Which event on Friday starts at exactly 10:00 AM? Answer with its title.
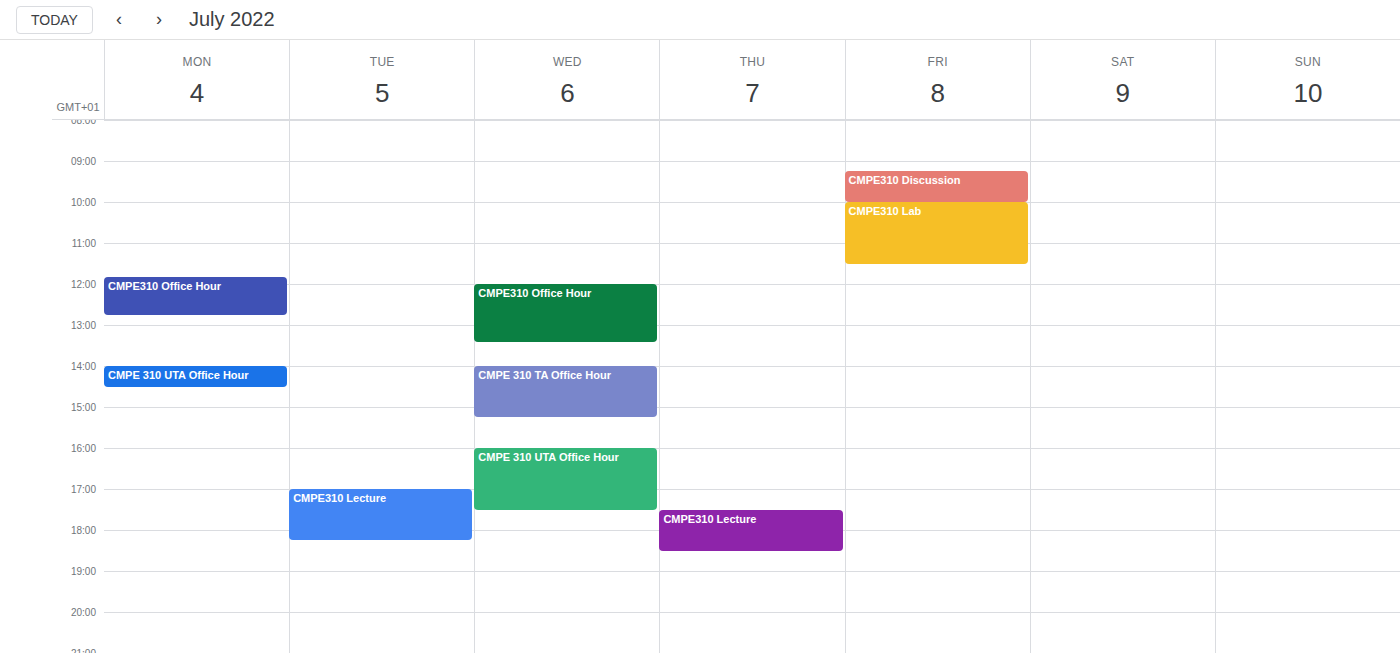
"CMPE310 Lab"